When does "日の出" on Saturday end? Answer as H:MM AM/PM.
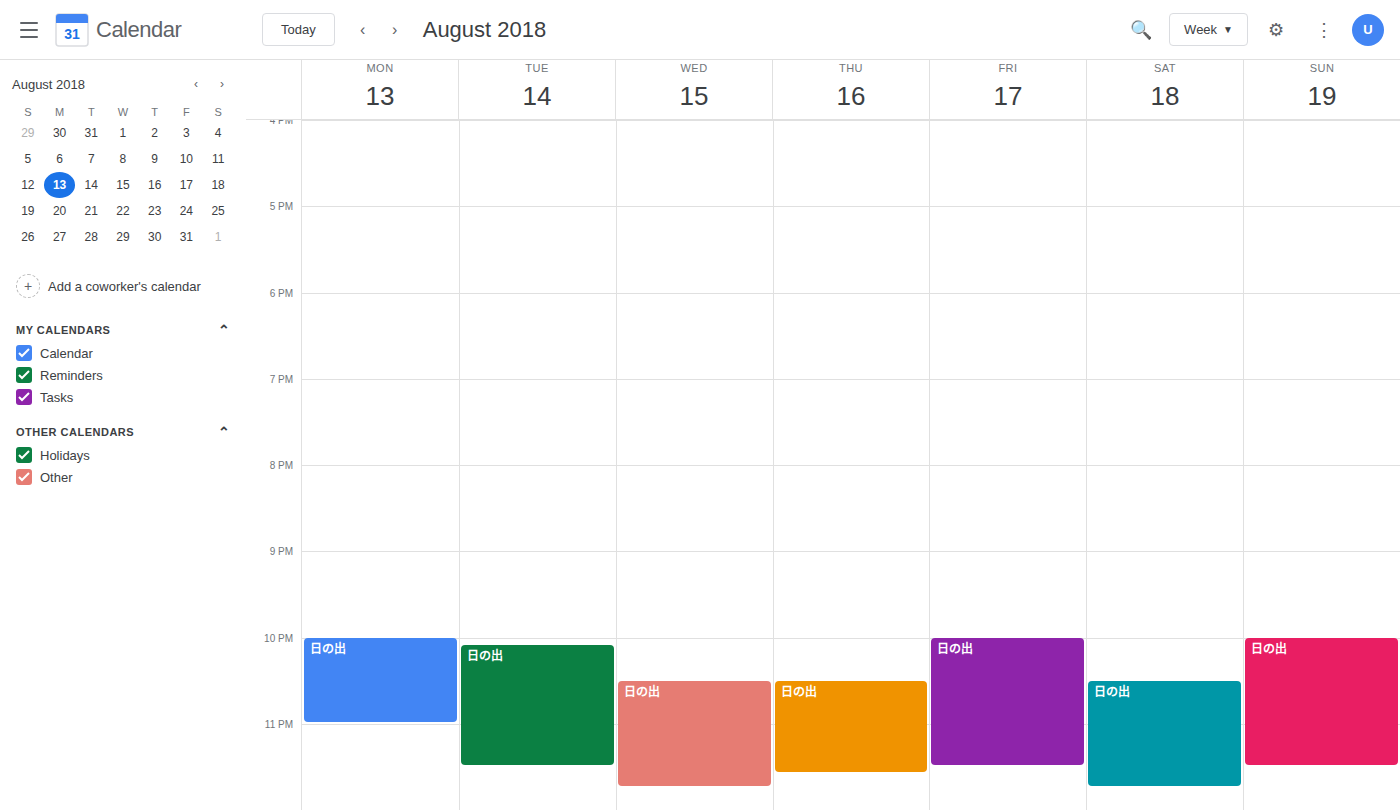
11:45 PM